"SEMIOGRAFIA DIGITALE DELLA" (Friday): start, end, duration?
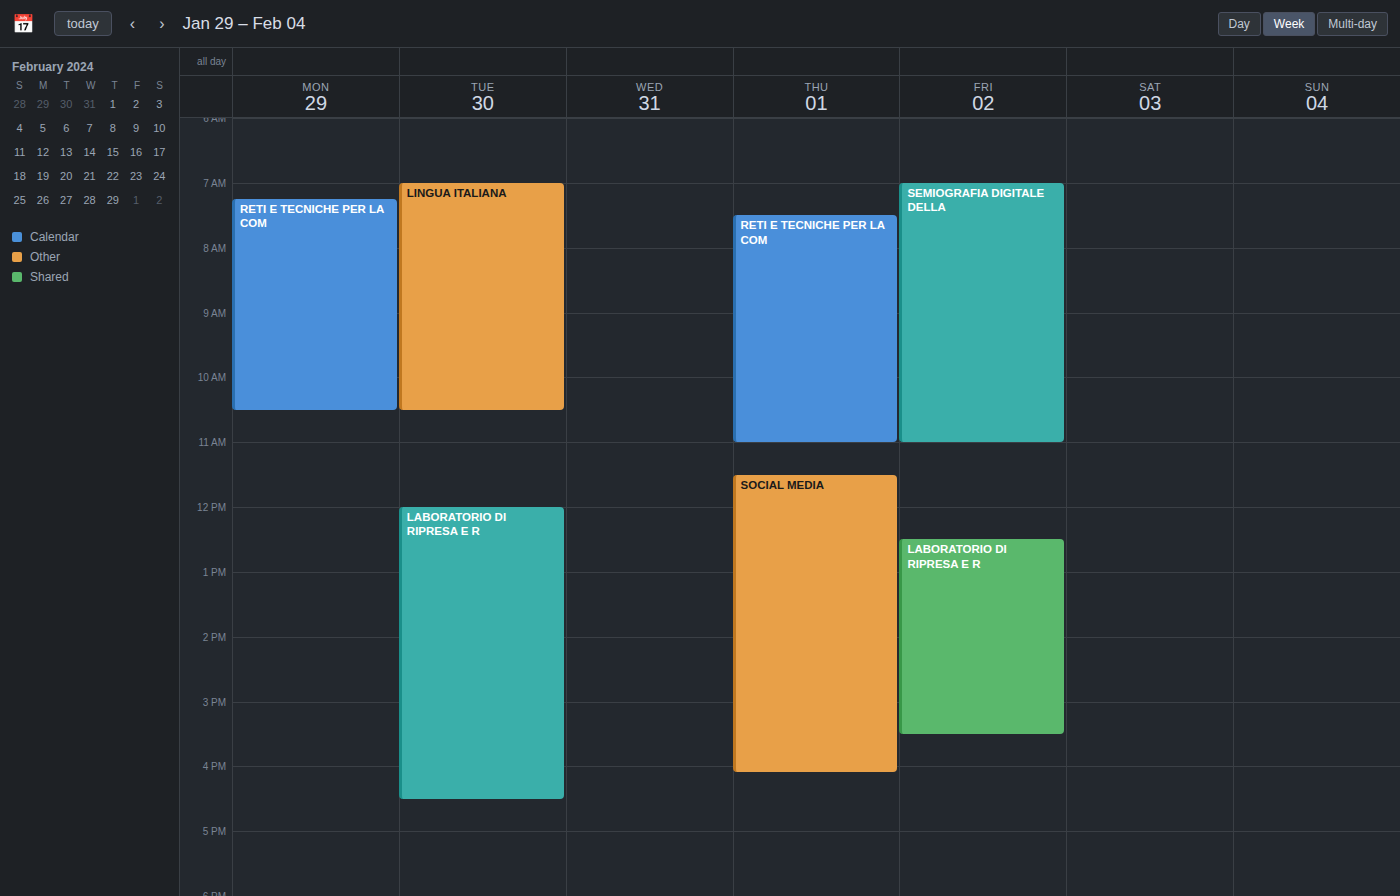
7:00 AM to 11:00 AM, 4 hours